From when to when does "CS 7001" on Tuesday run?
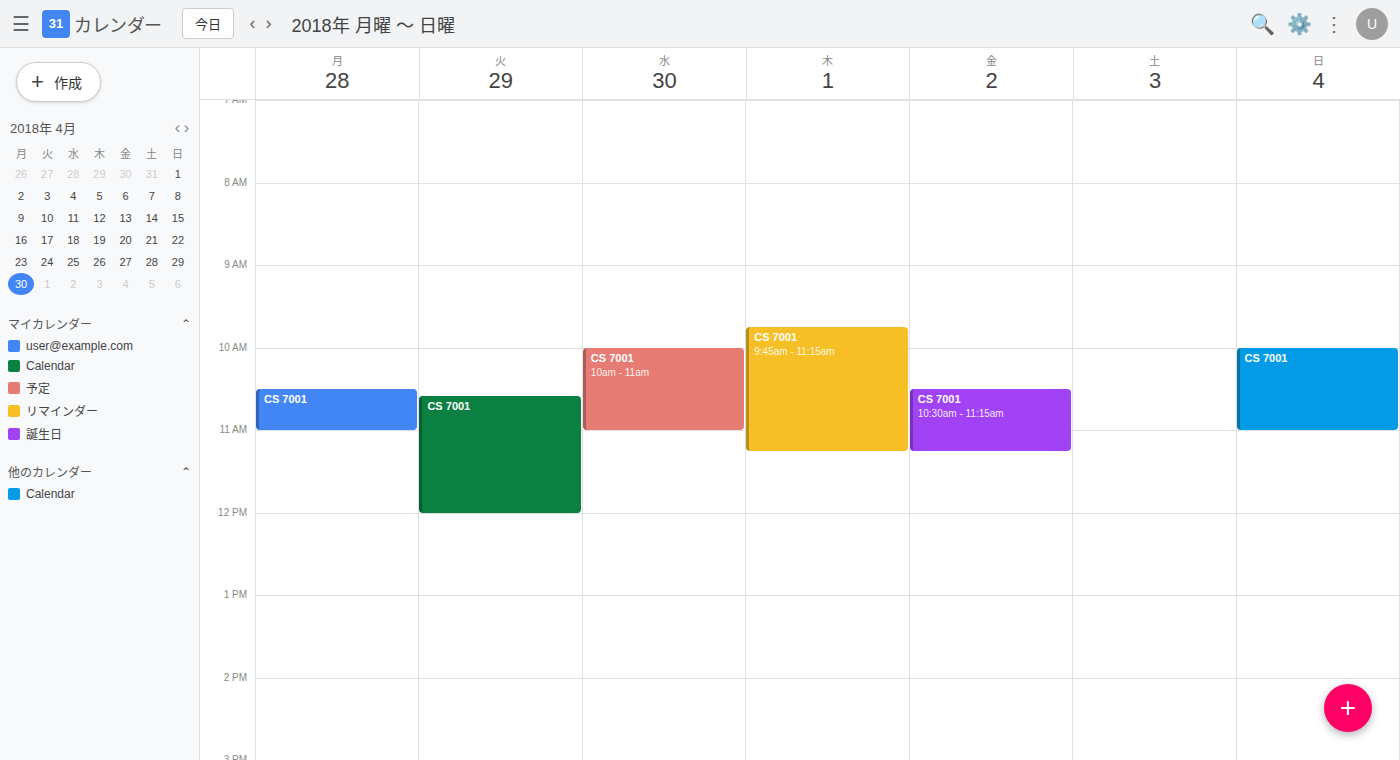
10:35 AM to 12:00 PM